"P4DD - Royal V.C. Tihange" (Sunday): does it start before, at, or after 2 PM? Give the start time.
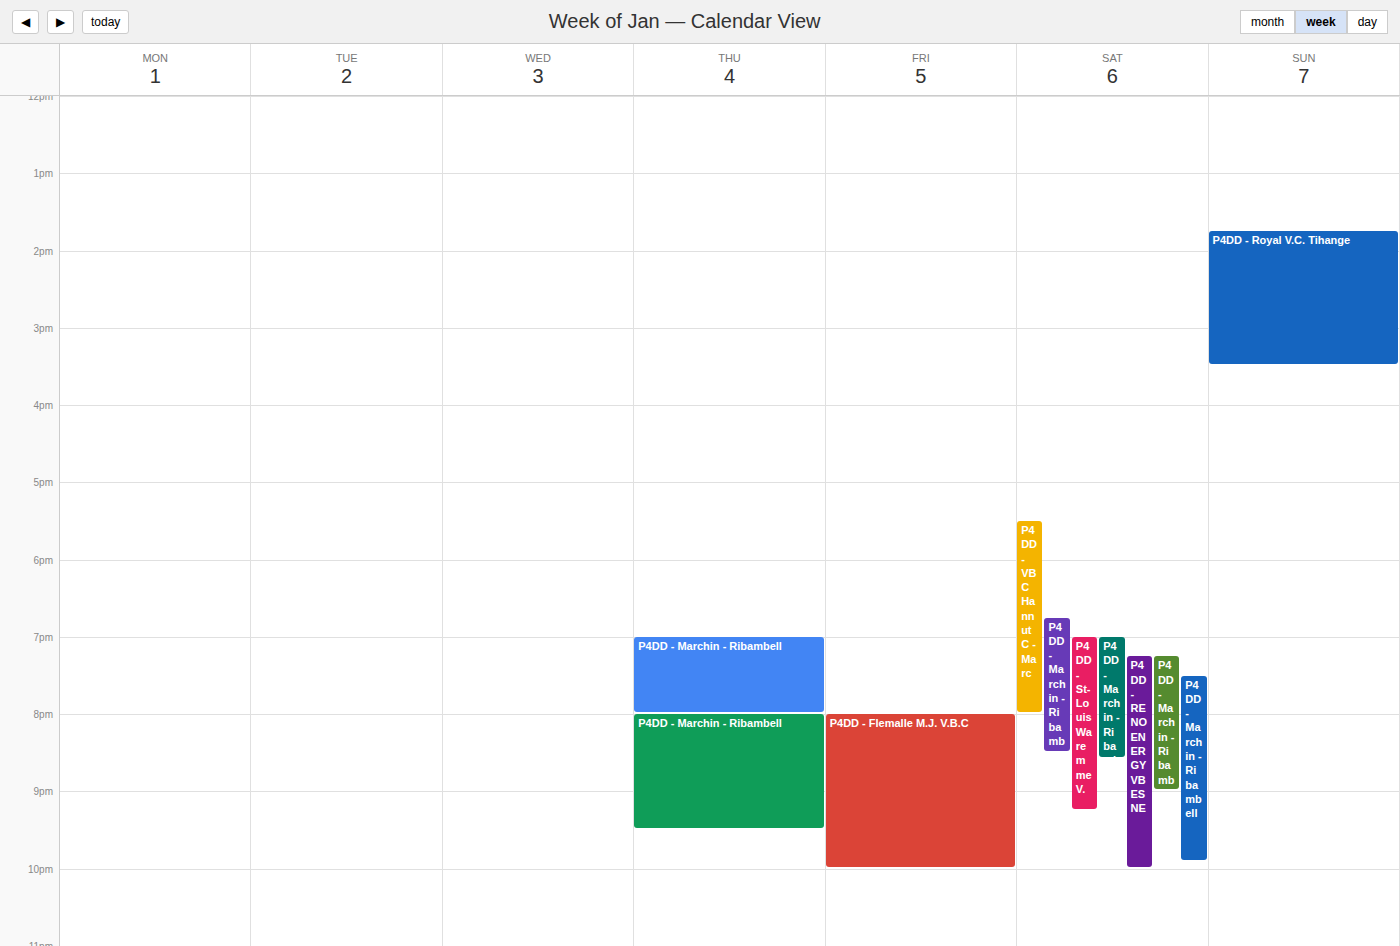
1:45 PM -- before 2 PM, 15 minutes above the 2 PM line.